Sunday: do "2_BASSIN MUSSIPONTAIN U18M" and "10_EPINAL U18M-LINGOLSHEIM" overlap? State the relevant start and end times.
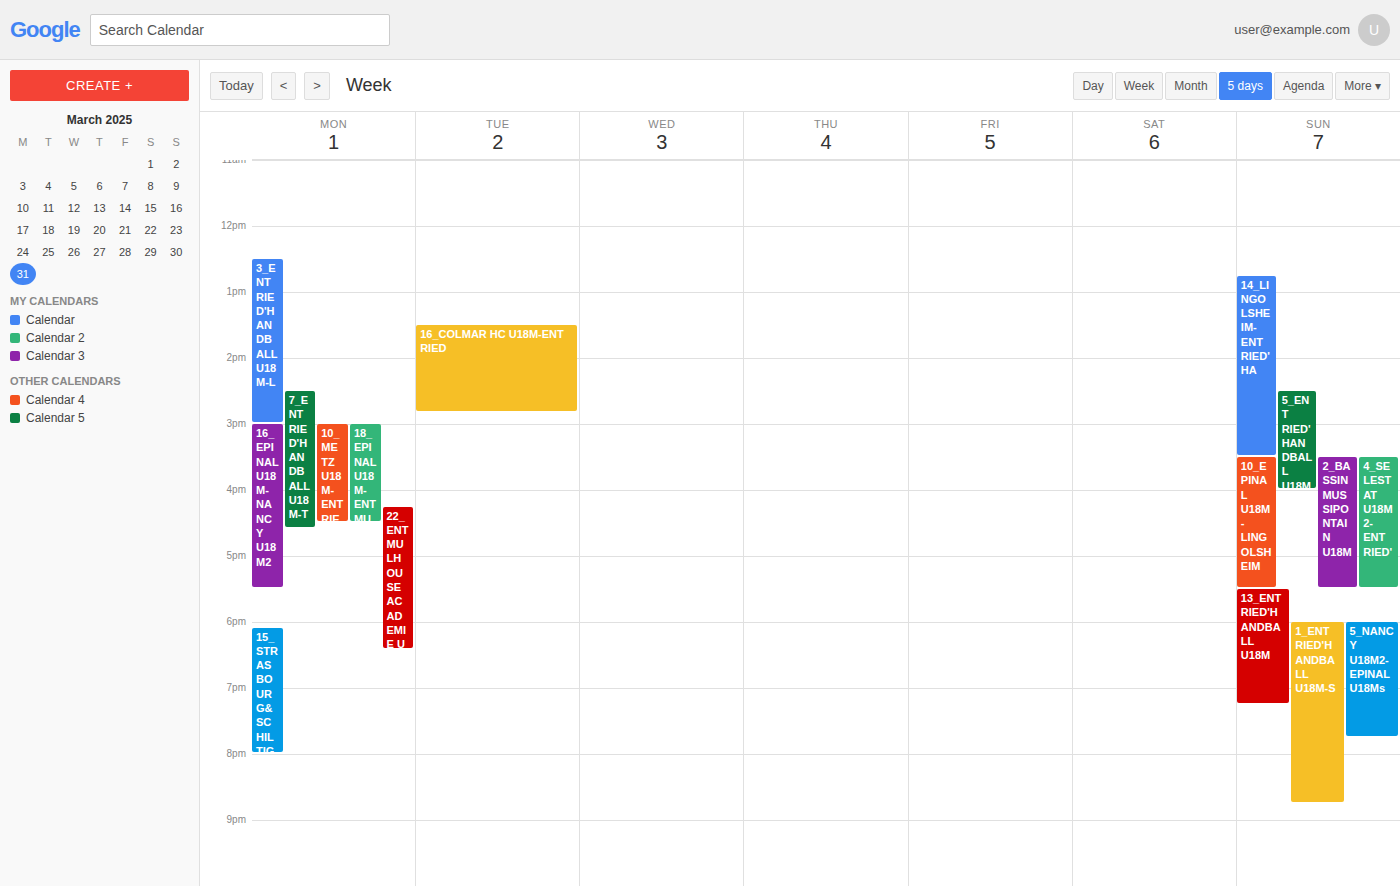
"10_EPINAL U18M-LINGOLSHEIM" runs 3:30 PM to 5:30 PM, inside "2_BASSIN MUSSIPONTAIN U18M" -- they overlap.